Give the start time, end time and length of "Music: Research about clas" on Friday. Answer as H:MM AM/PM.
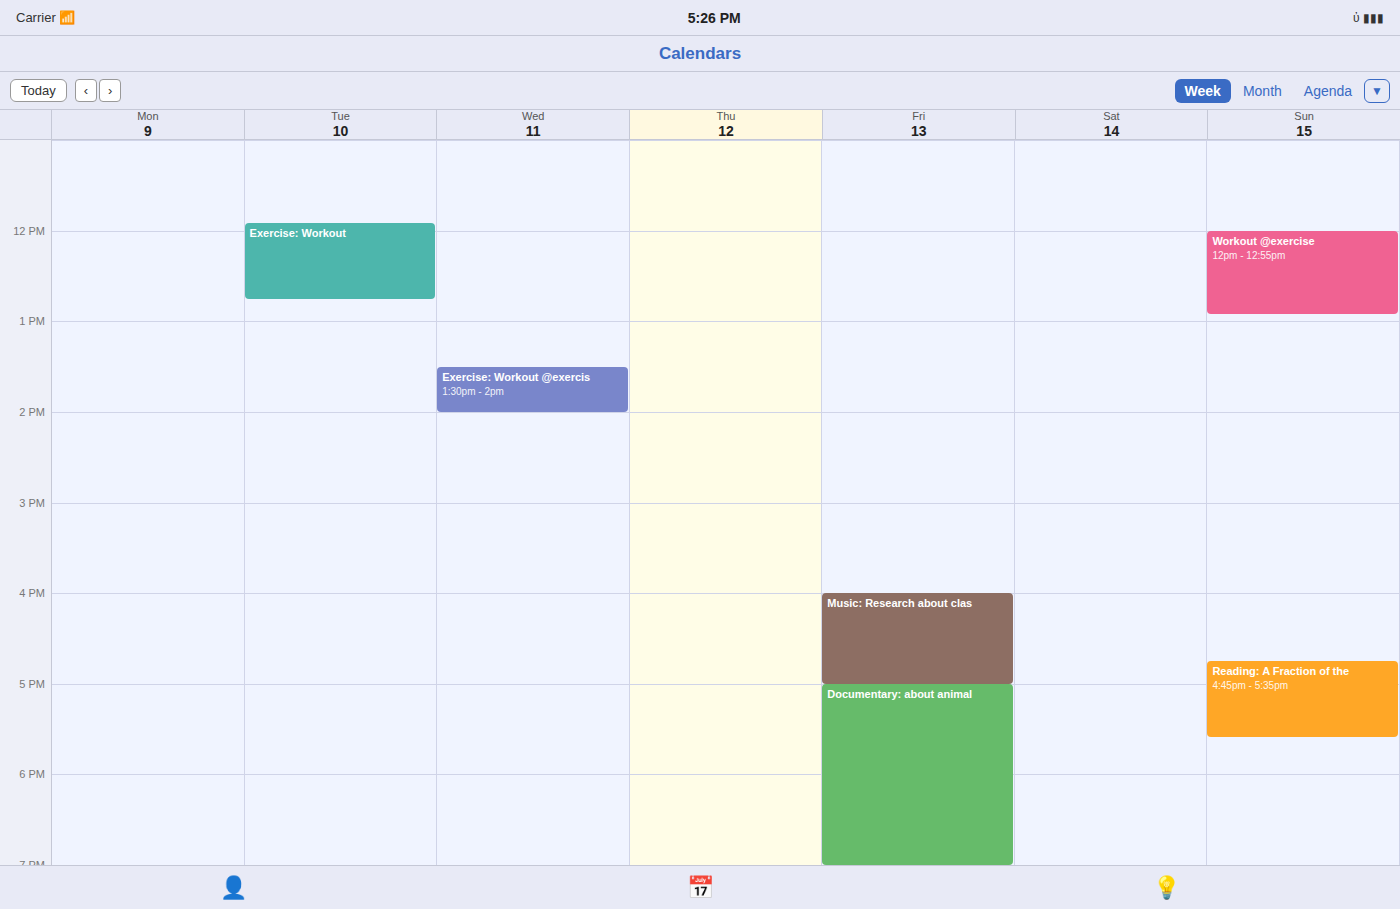
4:00 PM to 5:00 PM, 1 hour